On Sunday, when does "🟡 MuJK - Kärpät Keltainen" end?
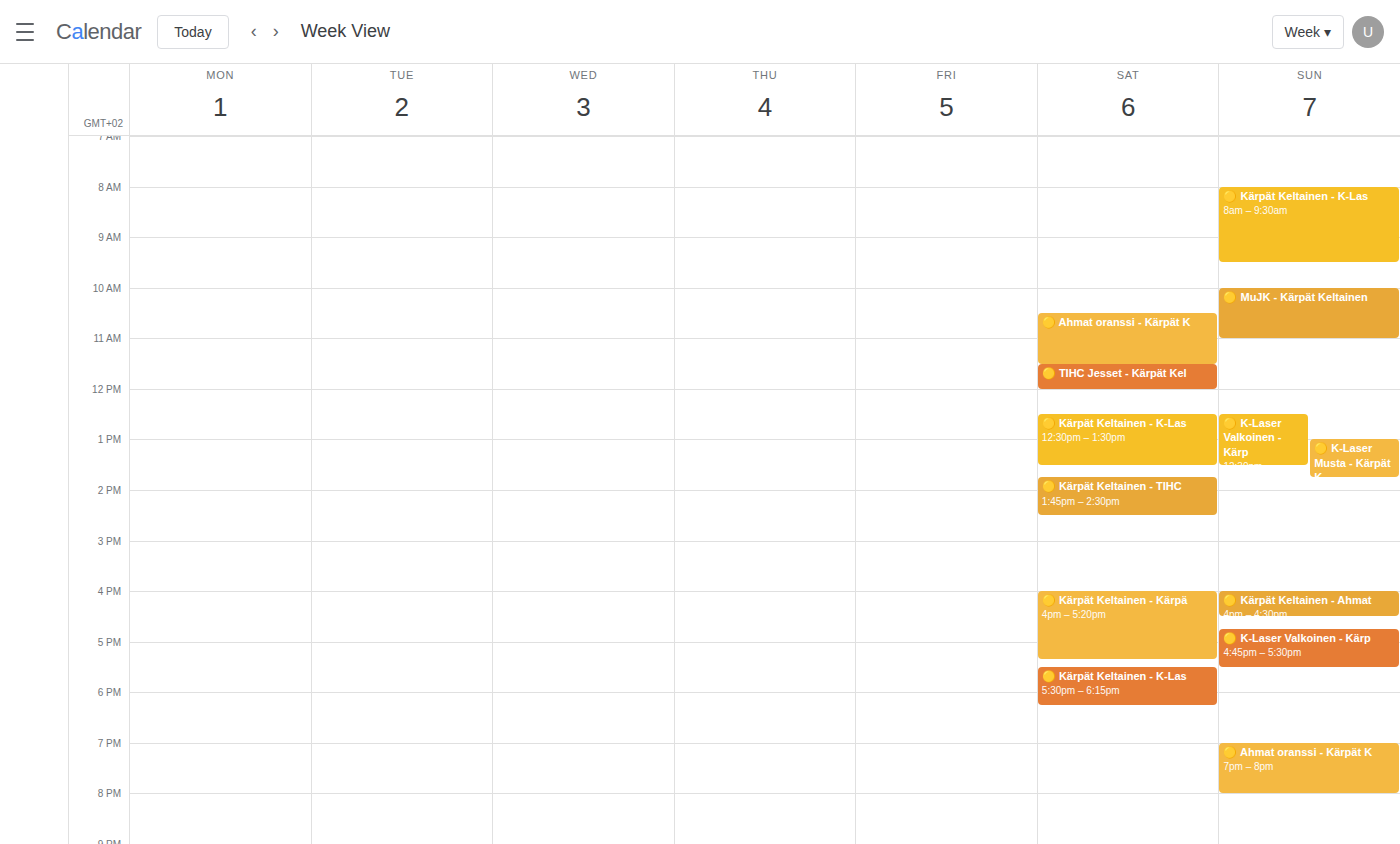
11:00 AM